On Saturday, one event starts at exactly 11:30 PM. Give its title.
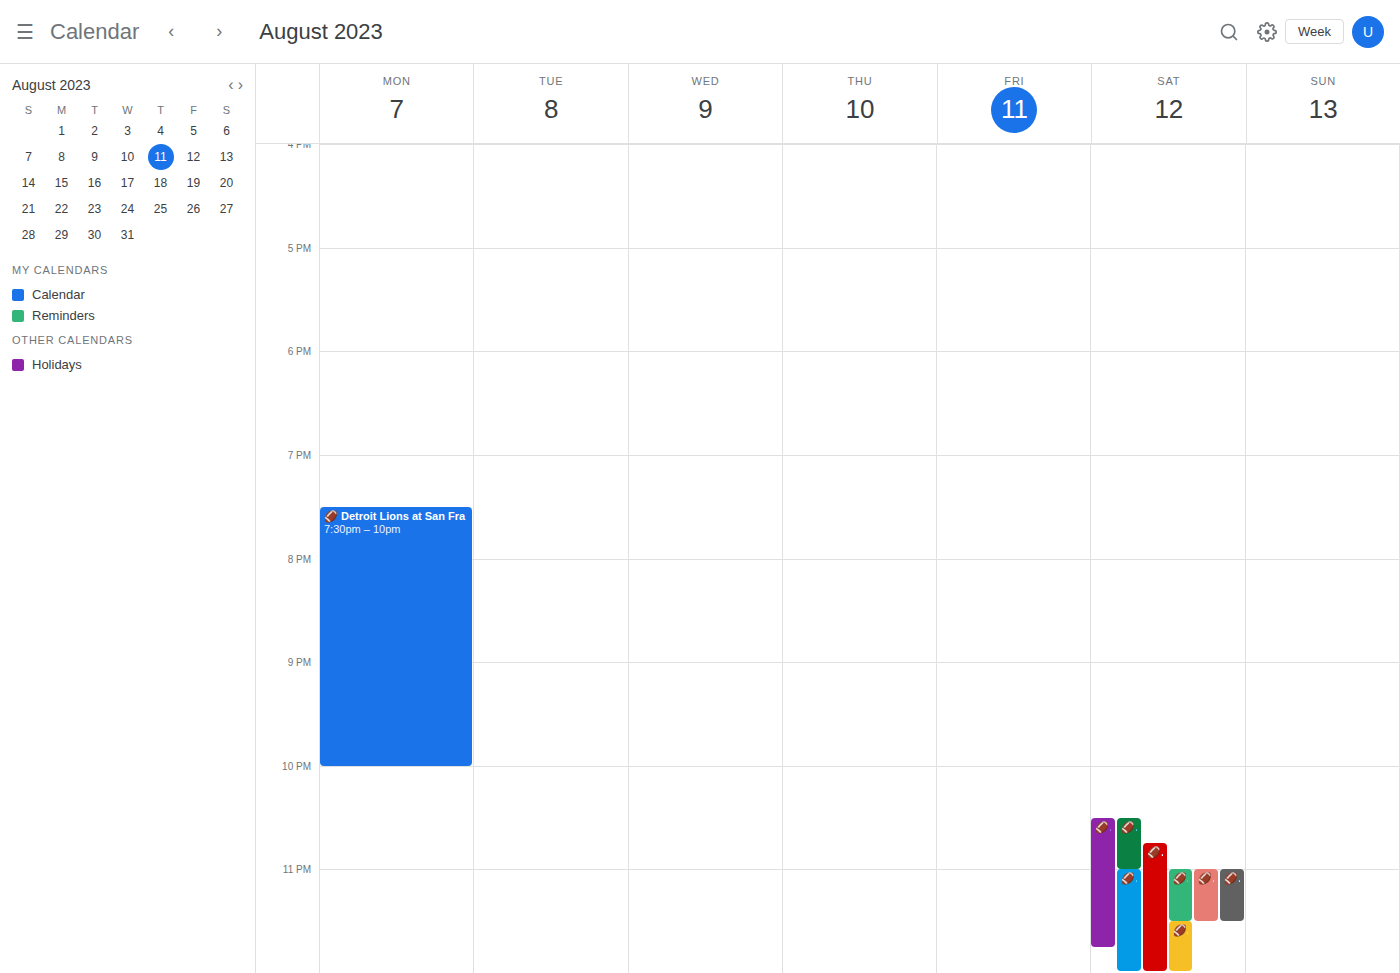
"🏈 Jacksonville Jaguars at"